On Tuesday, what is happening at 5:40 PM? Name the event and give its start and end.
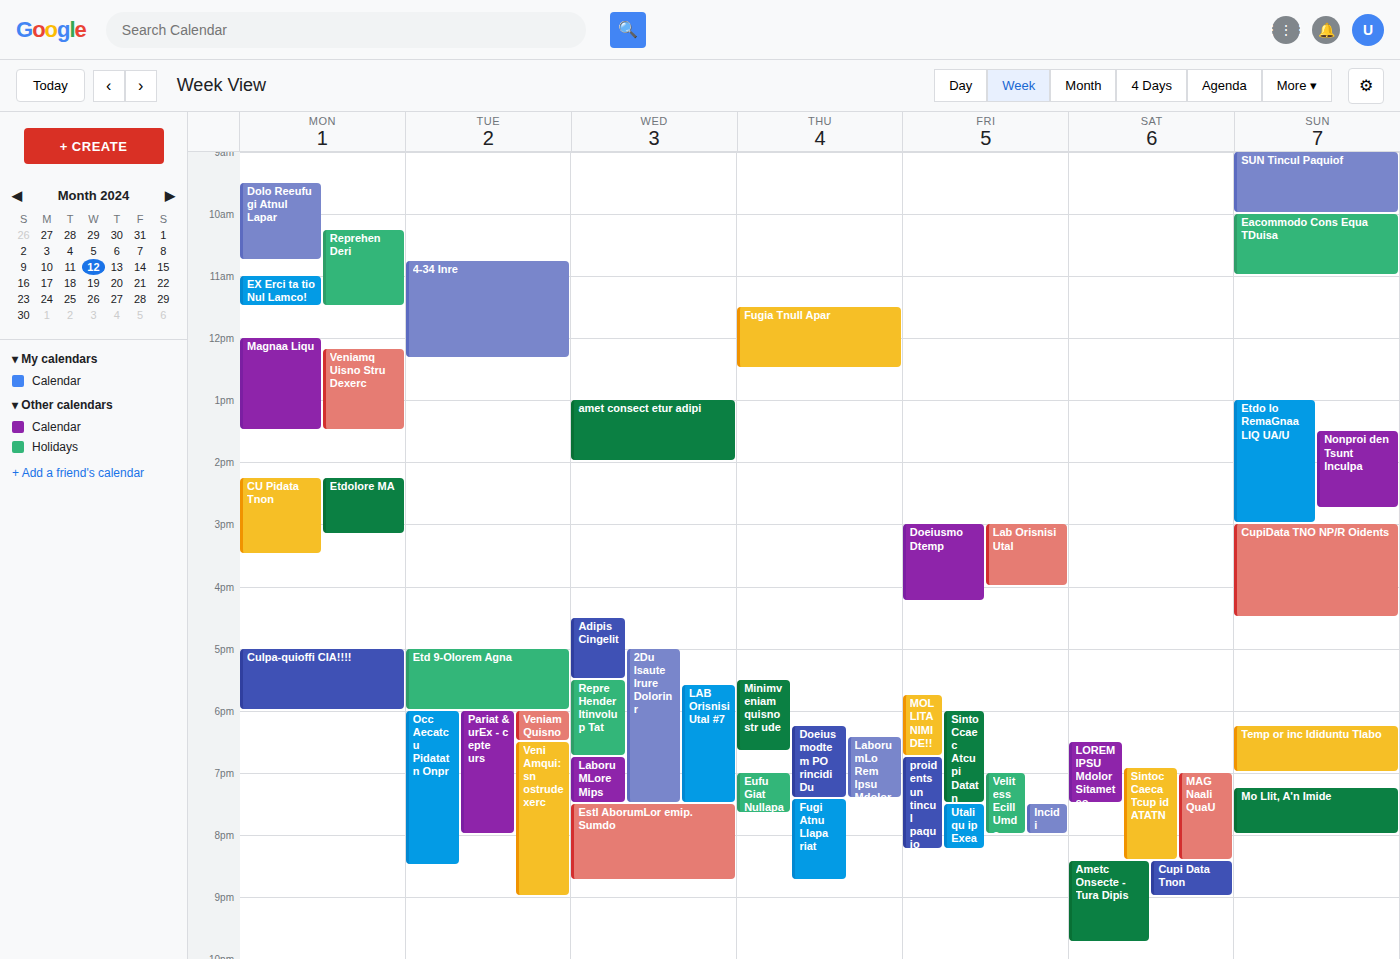
"Etd 9-Olorem Agna", 5:00 PM to 6:00 PM